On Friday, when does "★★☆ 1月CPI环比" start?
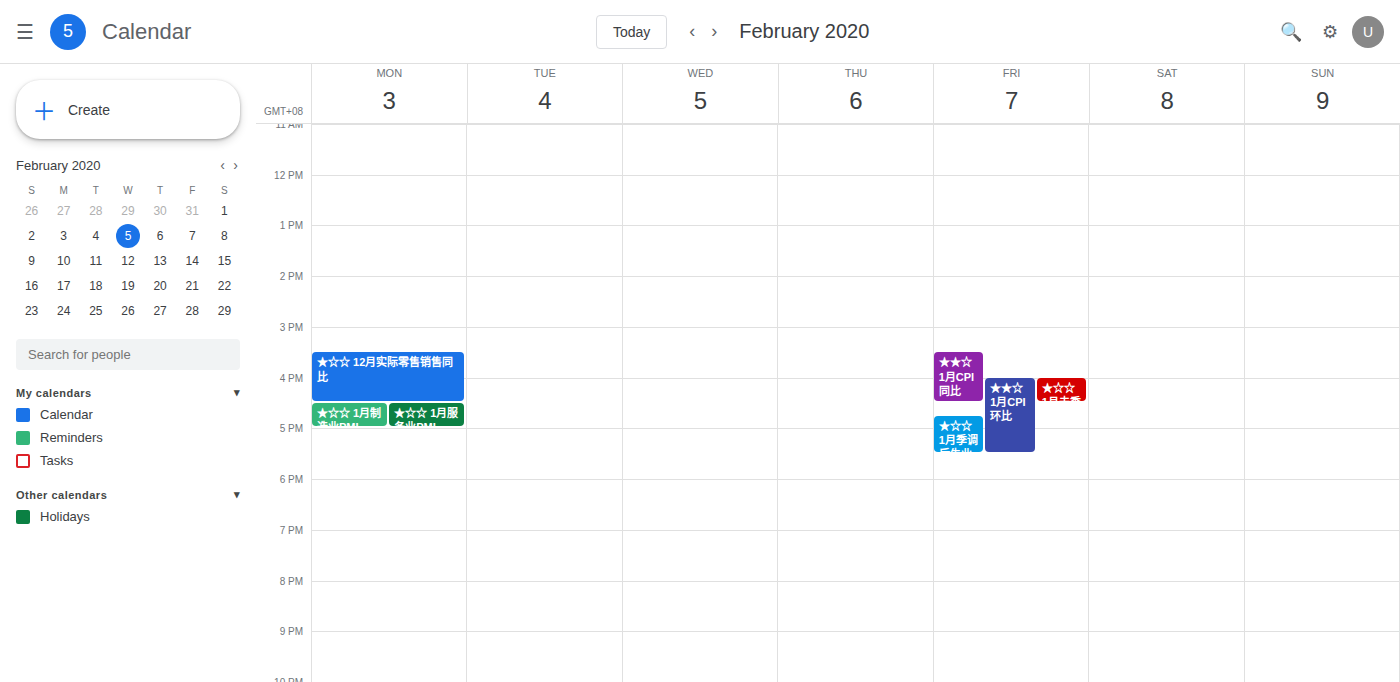
4:00 PM